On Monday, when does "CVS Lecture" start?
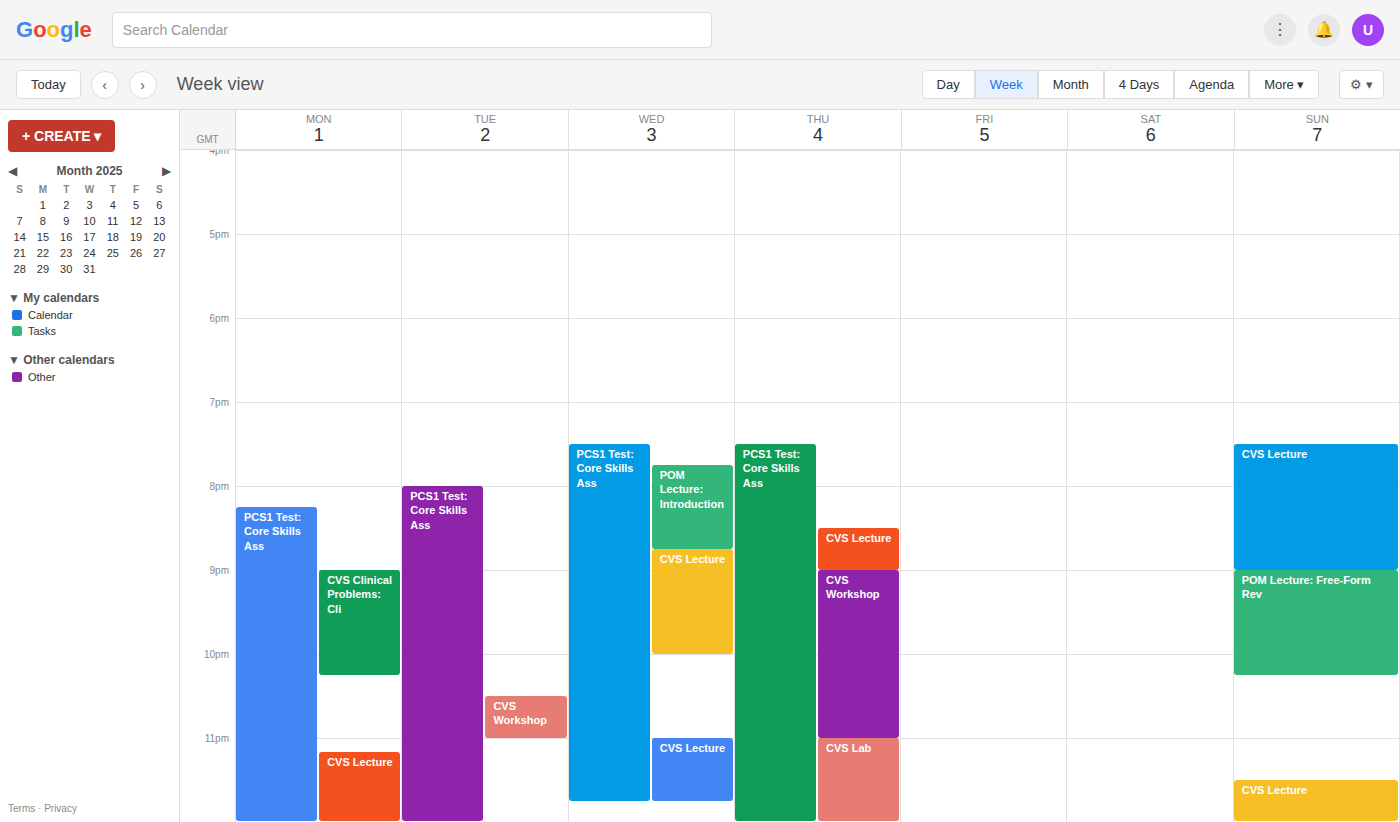
11:10 PM